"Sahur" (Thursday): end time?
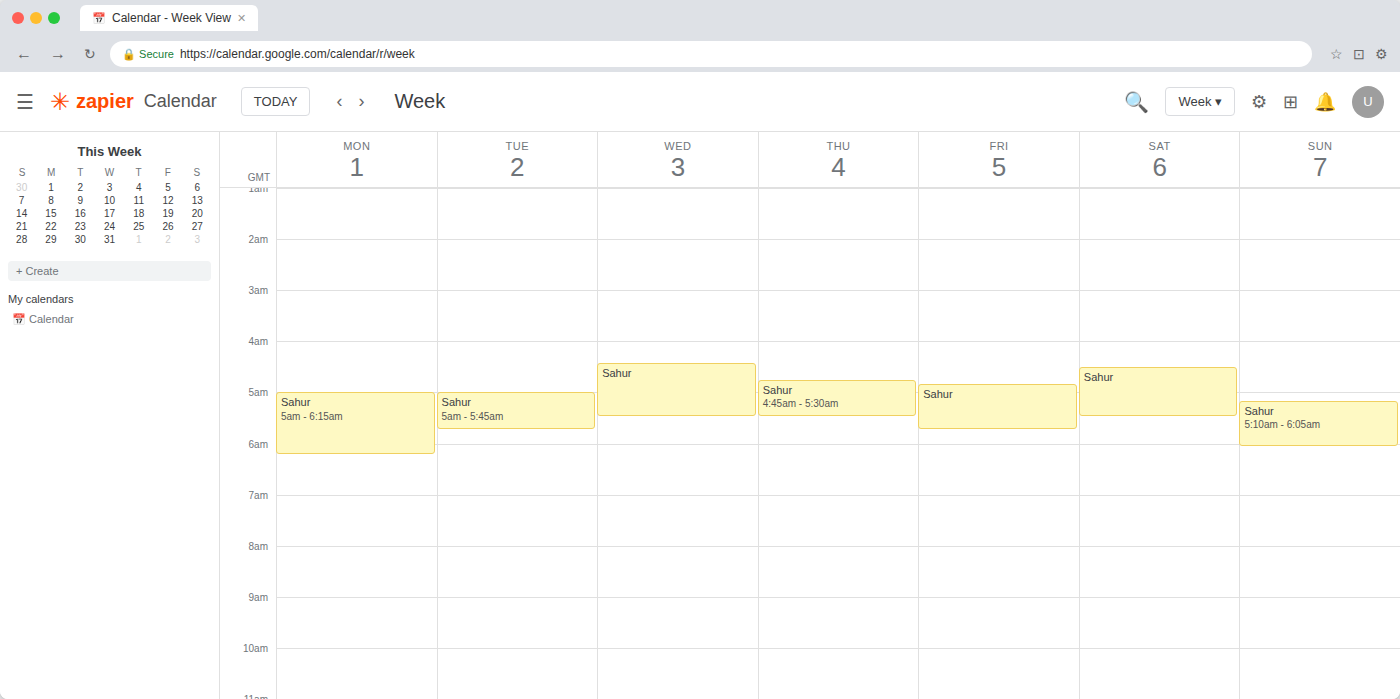
5:30 AM